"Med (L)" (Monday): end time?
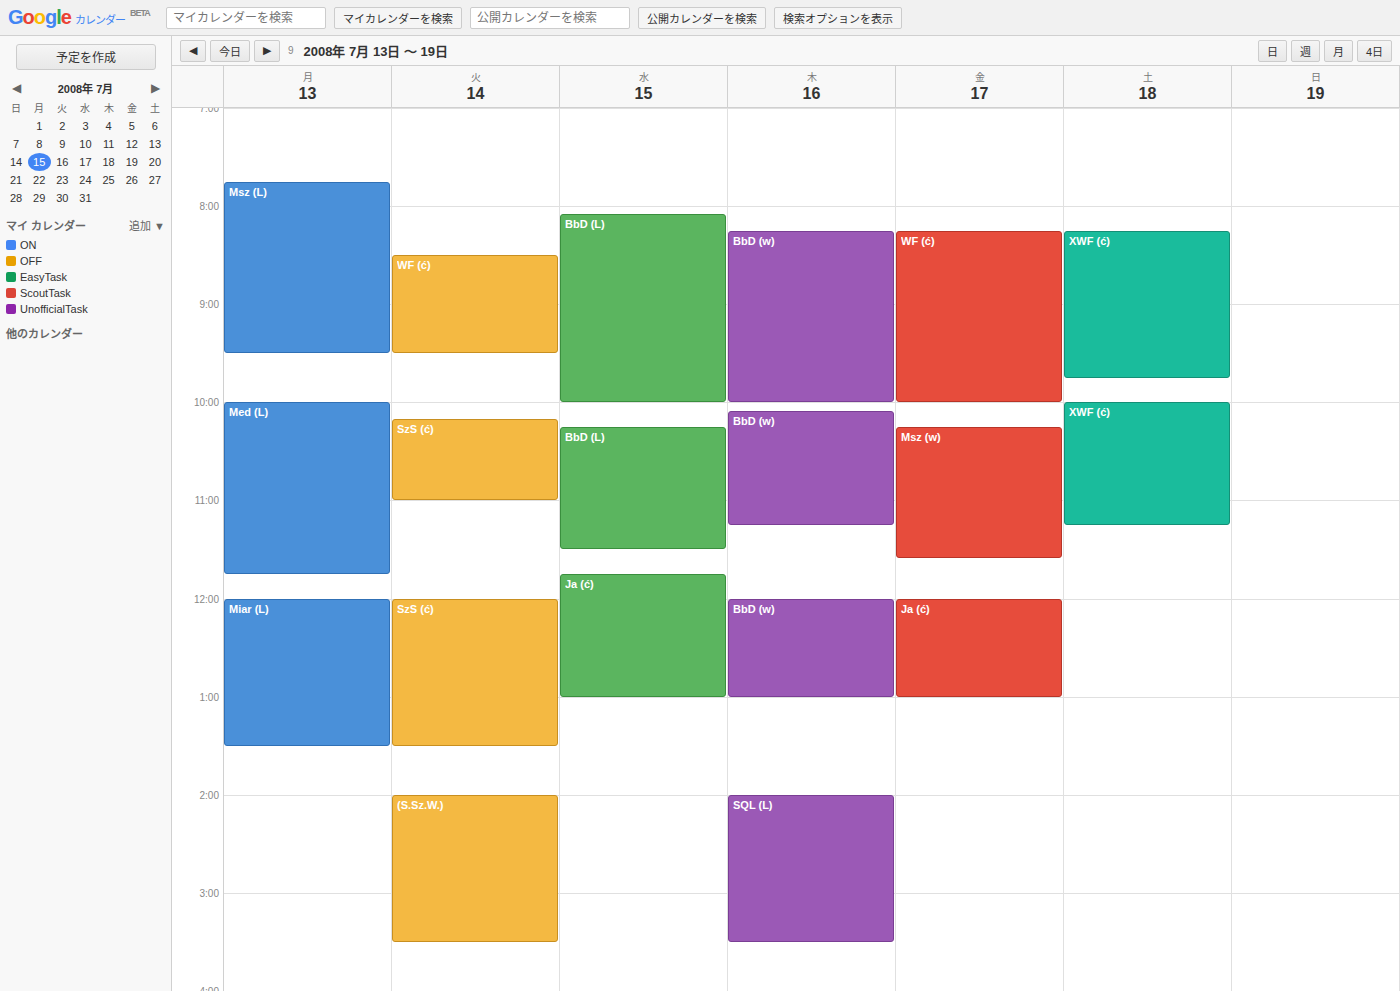
11:45 AM